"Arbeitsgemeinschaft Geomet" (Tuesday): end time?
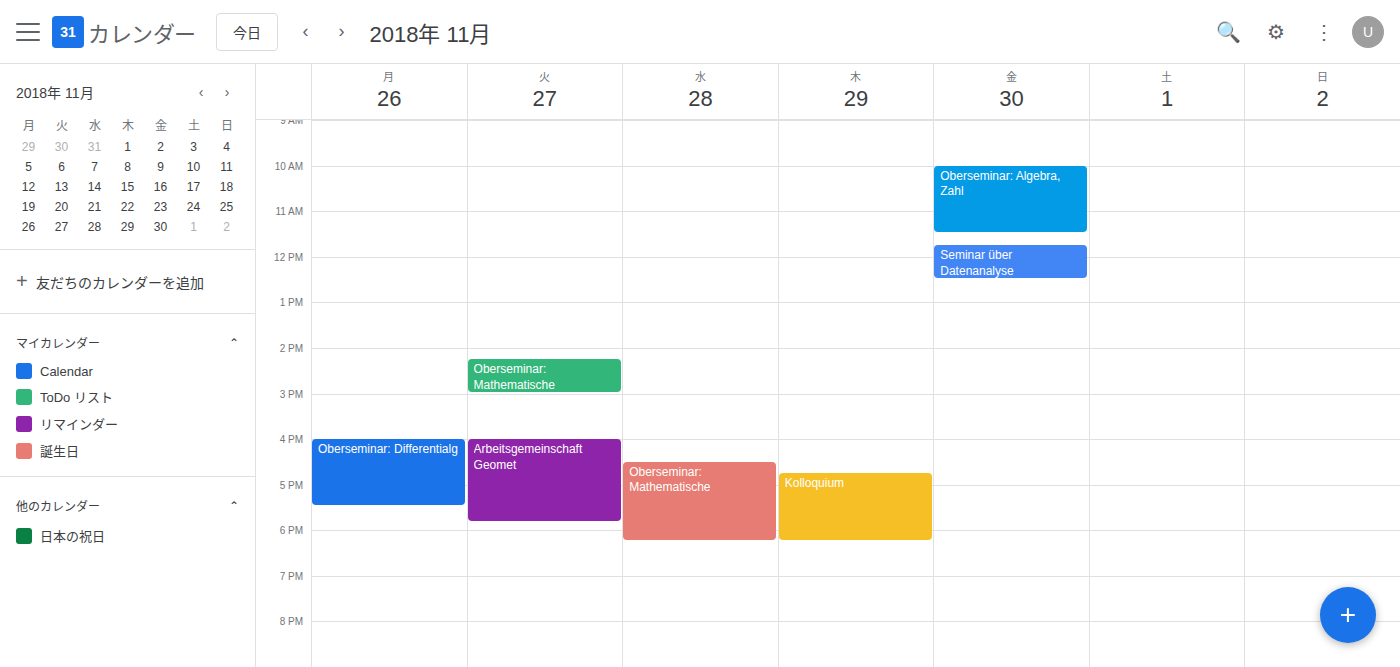
5:50 PM